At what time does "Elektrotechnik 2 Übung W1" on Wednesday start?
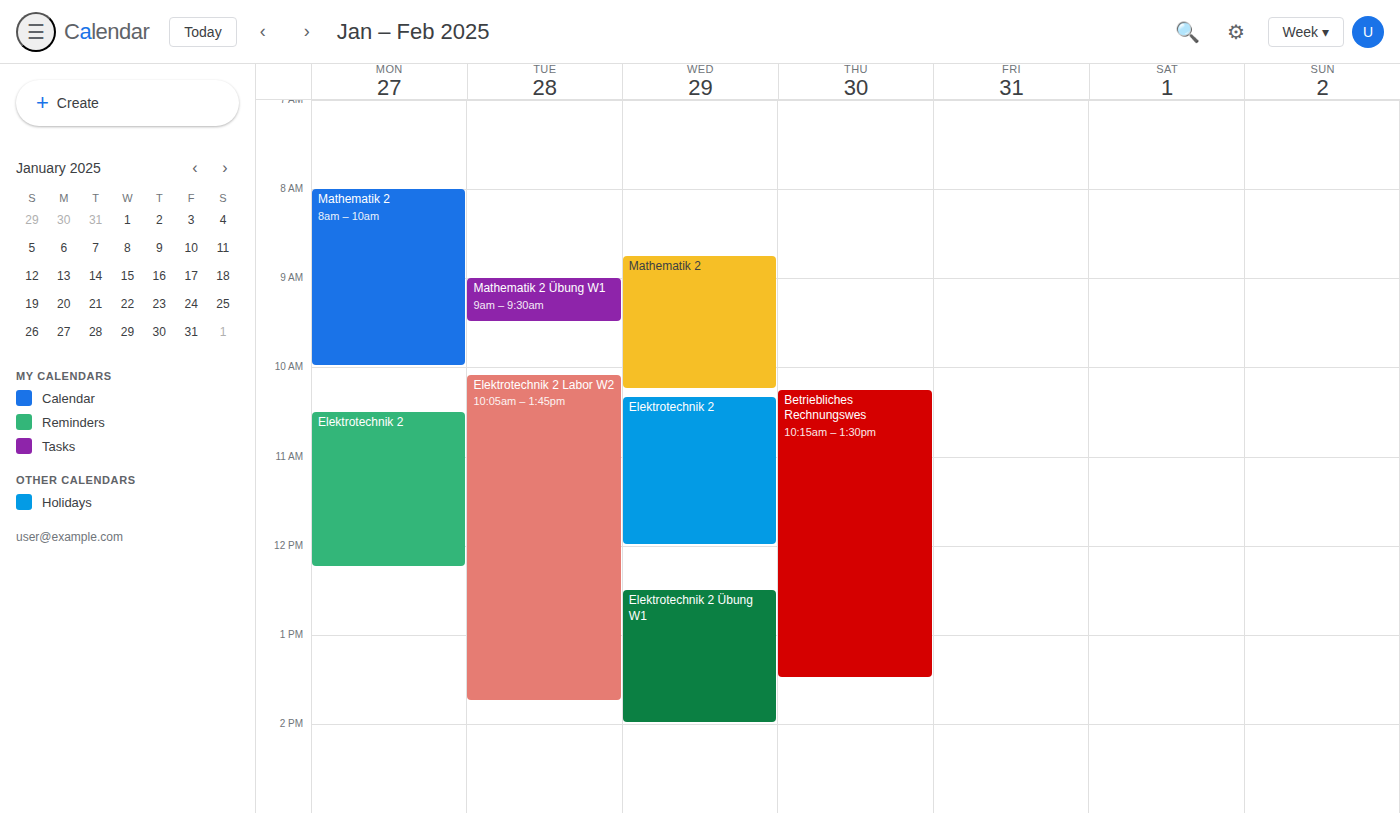
12:30